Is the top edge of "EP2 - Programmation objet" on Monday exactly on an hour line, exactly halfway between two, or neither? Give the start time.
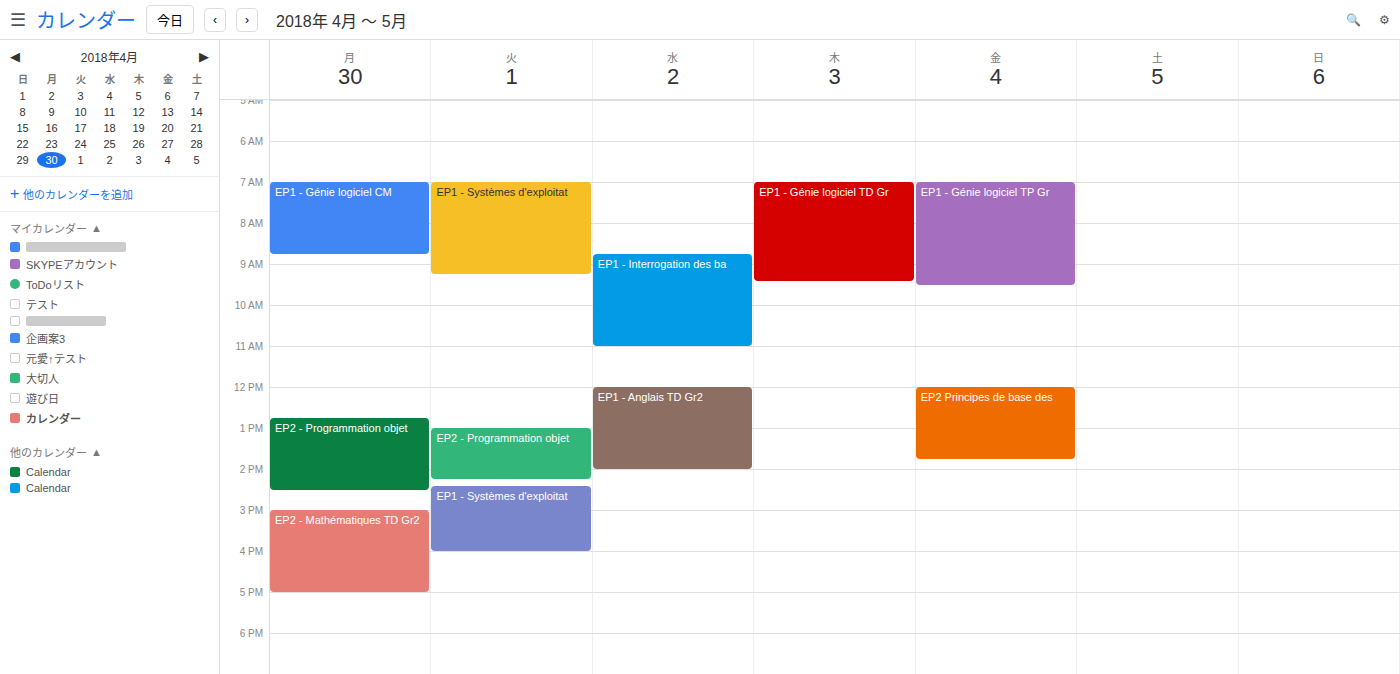
12:45 PM -- neither: three quarters of the way from the 12 PM line to the 1 PM line.